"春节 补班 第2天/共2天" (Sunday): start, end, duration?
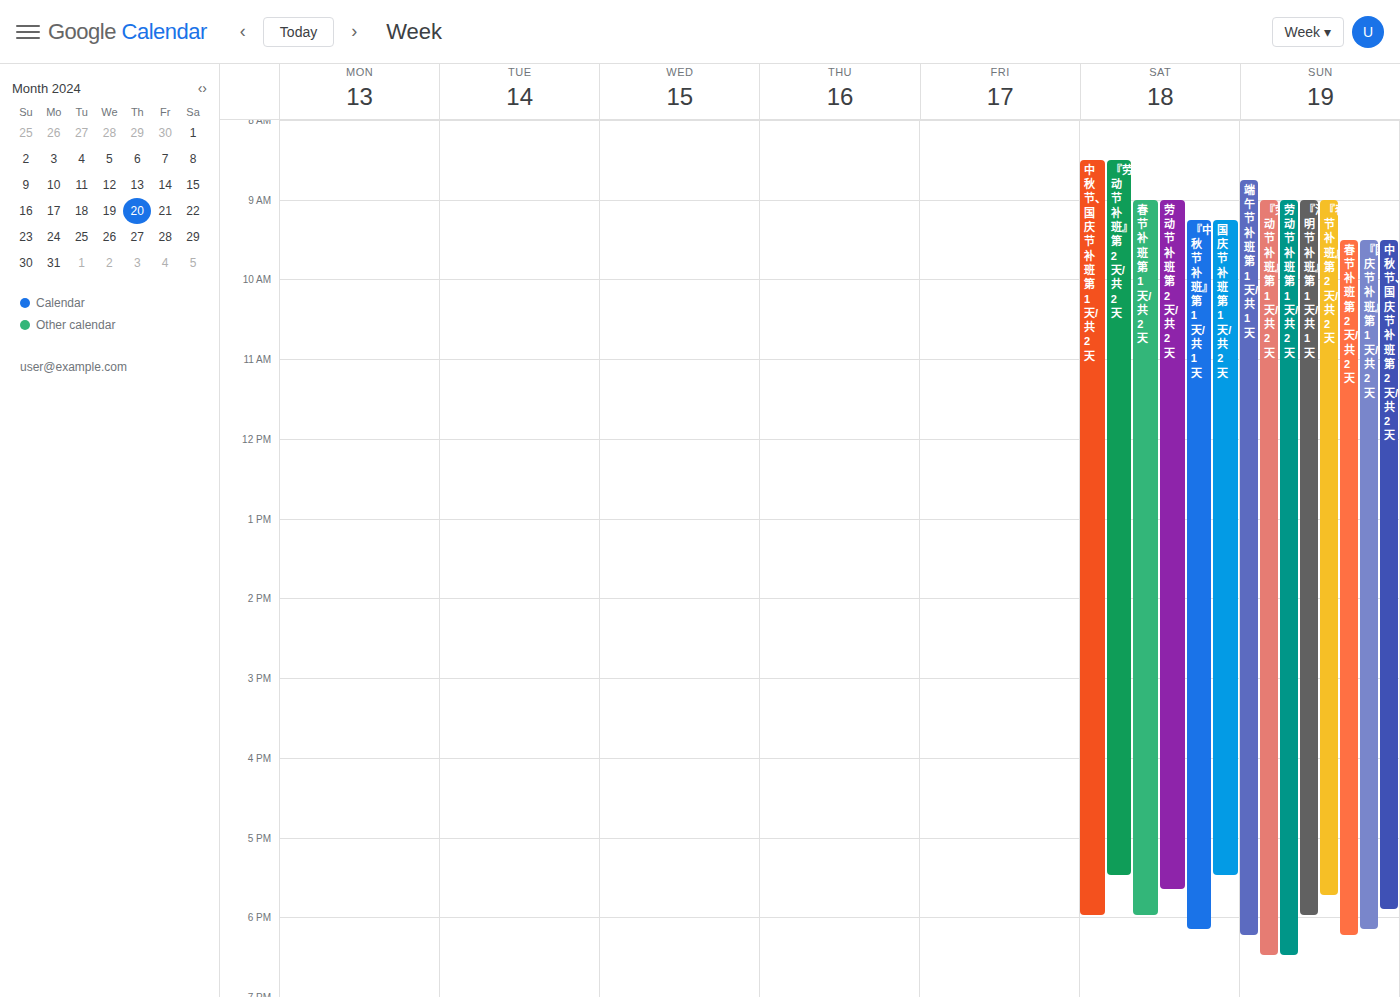
9:30 AM to 6:15 PM, 8 hours 45 minutes